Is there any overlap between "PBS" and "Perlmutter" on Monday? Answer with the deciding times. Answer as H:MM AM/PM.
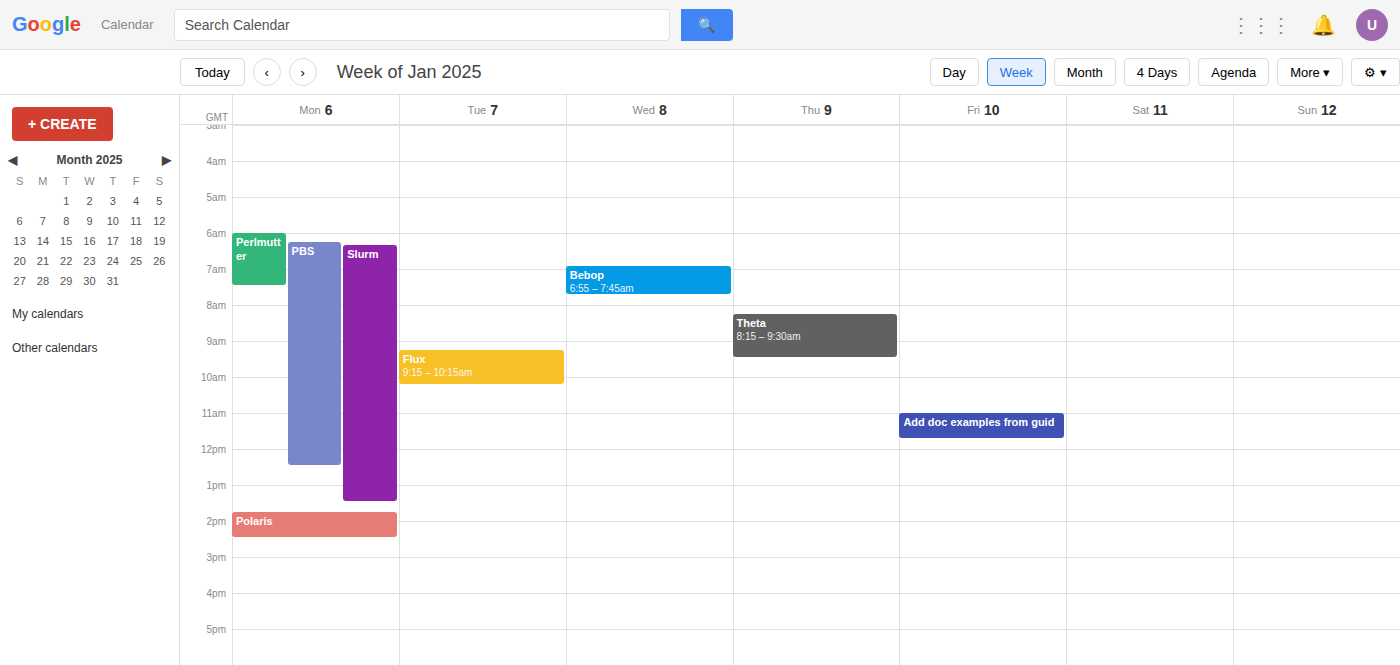
"PBS" starts at 6:15 AM, before "Perlmutter" ends at 7:30 AM -- they overlap.